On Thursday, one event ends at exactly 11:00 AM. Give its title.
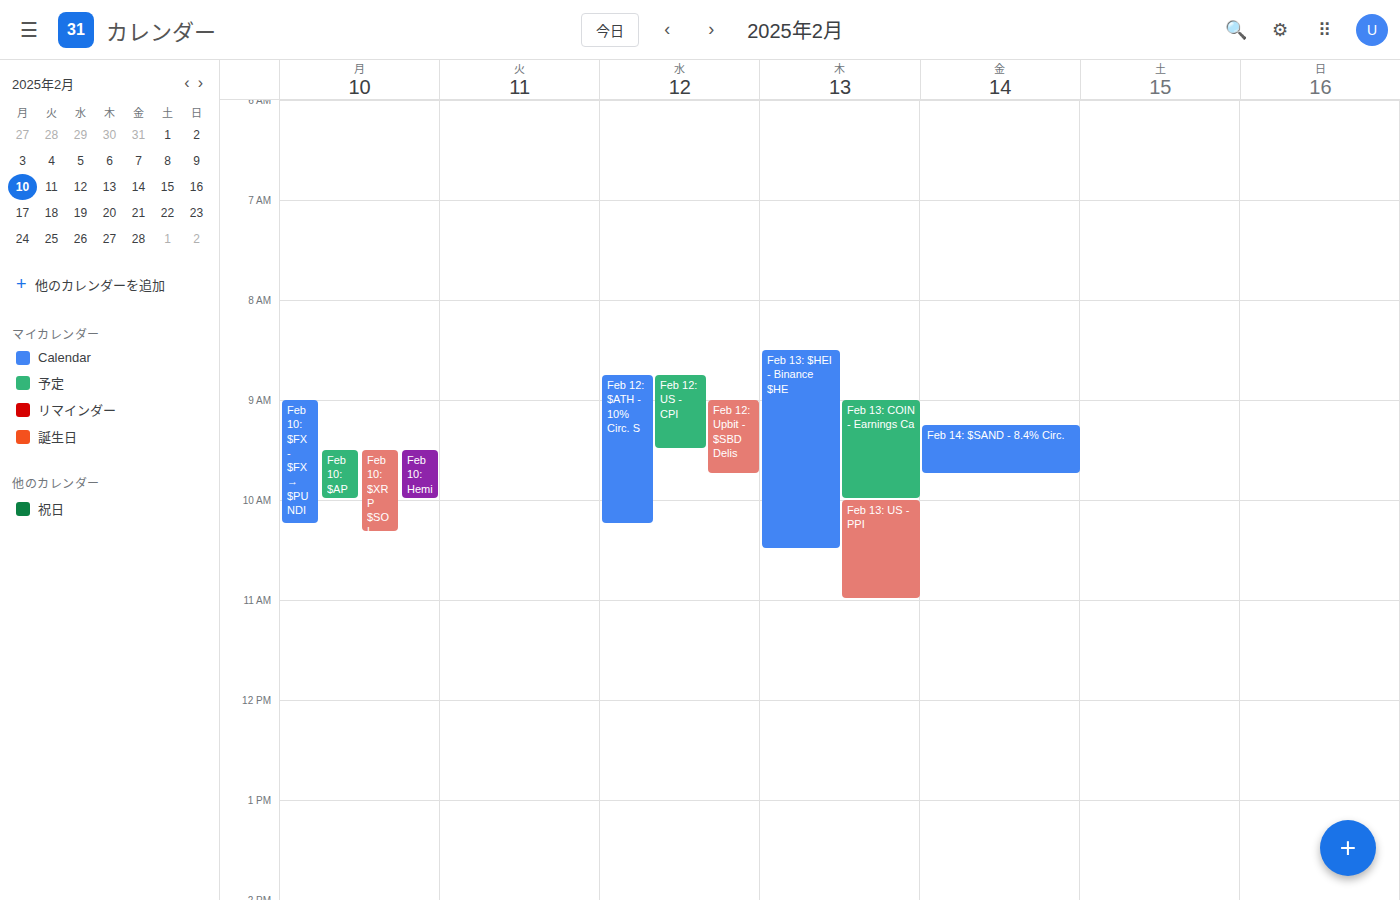
"Feb 13: US - PPI"